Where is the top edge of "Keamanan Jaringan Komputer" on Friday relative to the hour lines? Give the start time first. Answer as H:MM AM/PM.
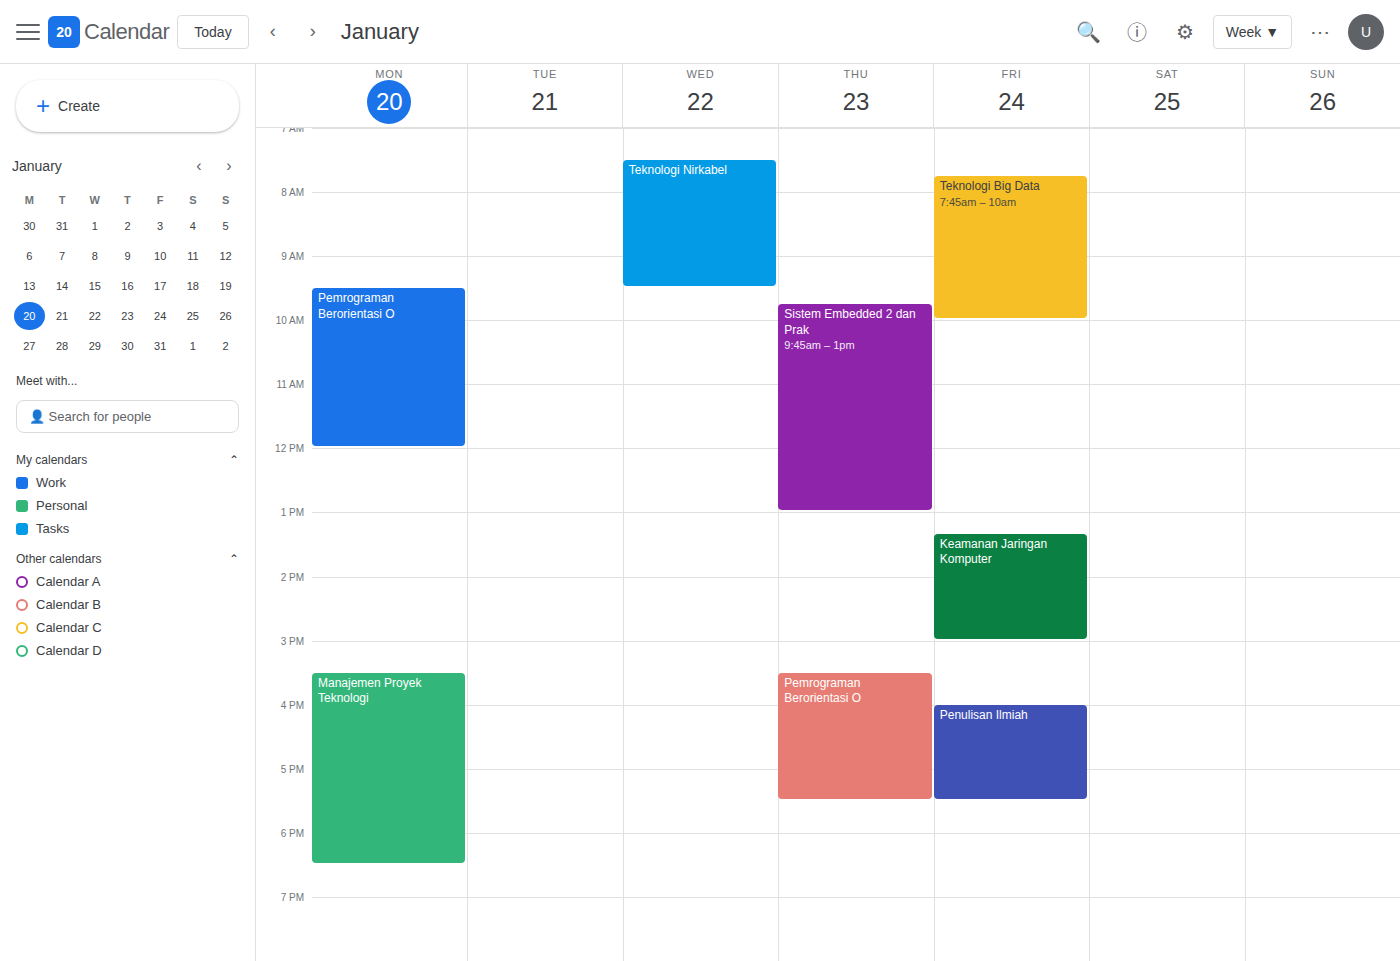
1:20 PM -- neither: 20 minutes below the 1 PM line and 40 minutes above the 2 PM line.